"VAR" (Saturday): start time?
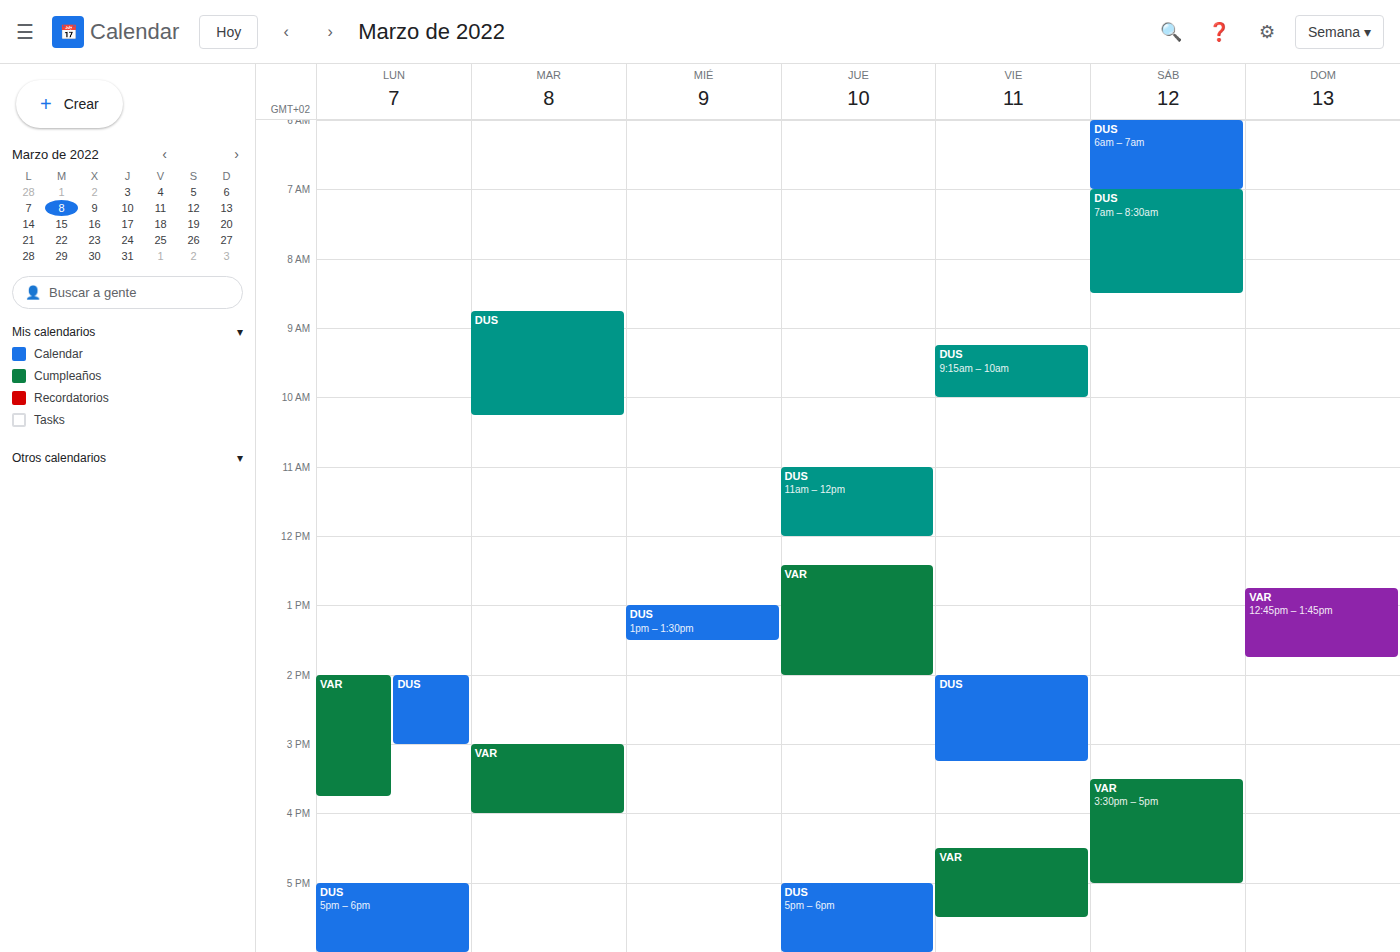
3:30 PM